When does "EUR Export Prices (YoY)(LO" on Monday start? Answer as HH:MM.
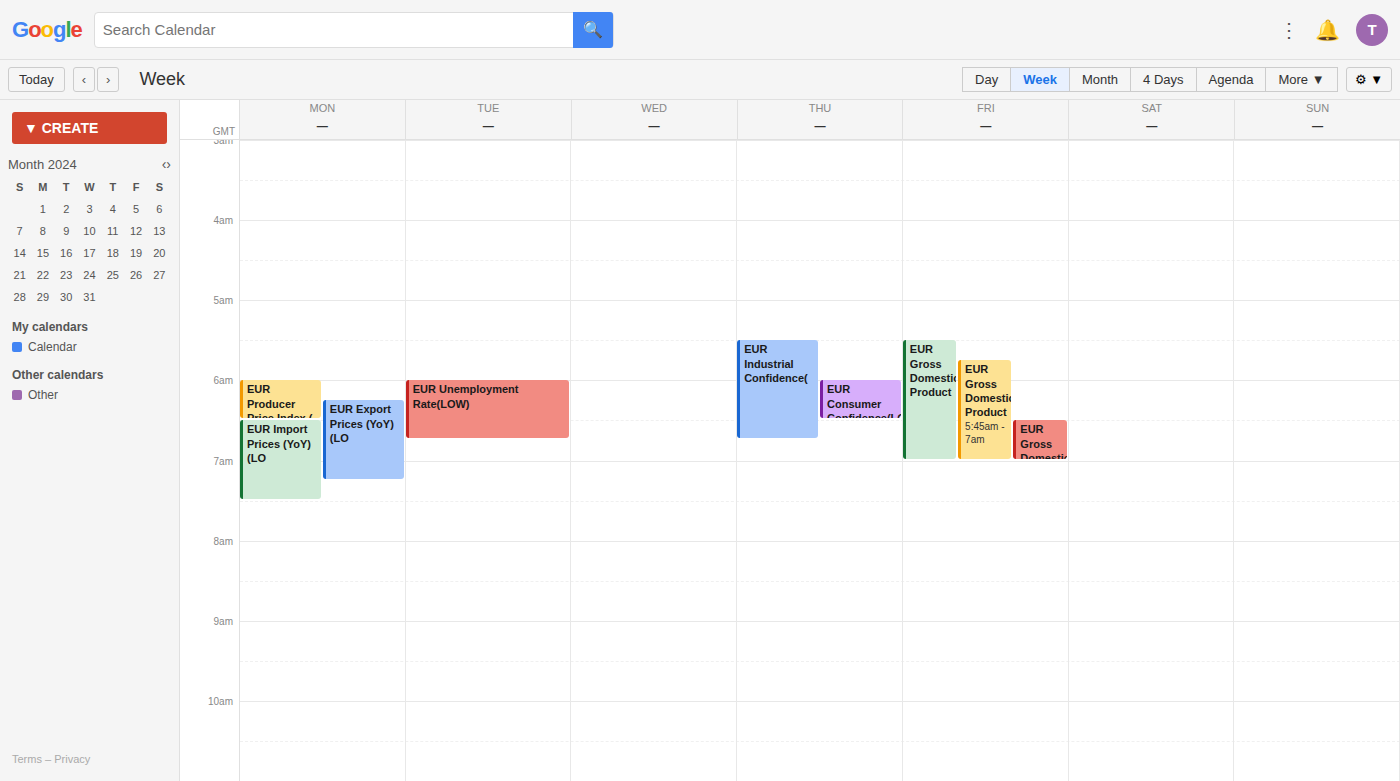
06:15